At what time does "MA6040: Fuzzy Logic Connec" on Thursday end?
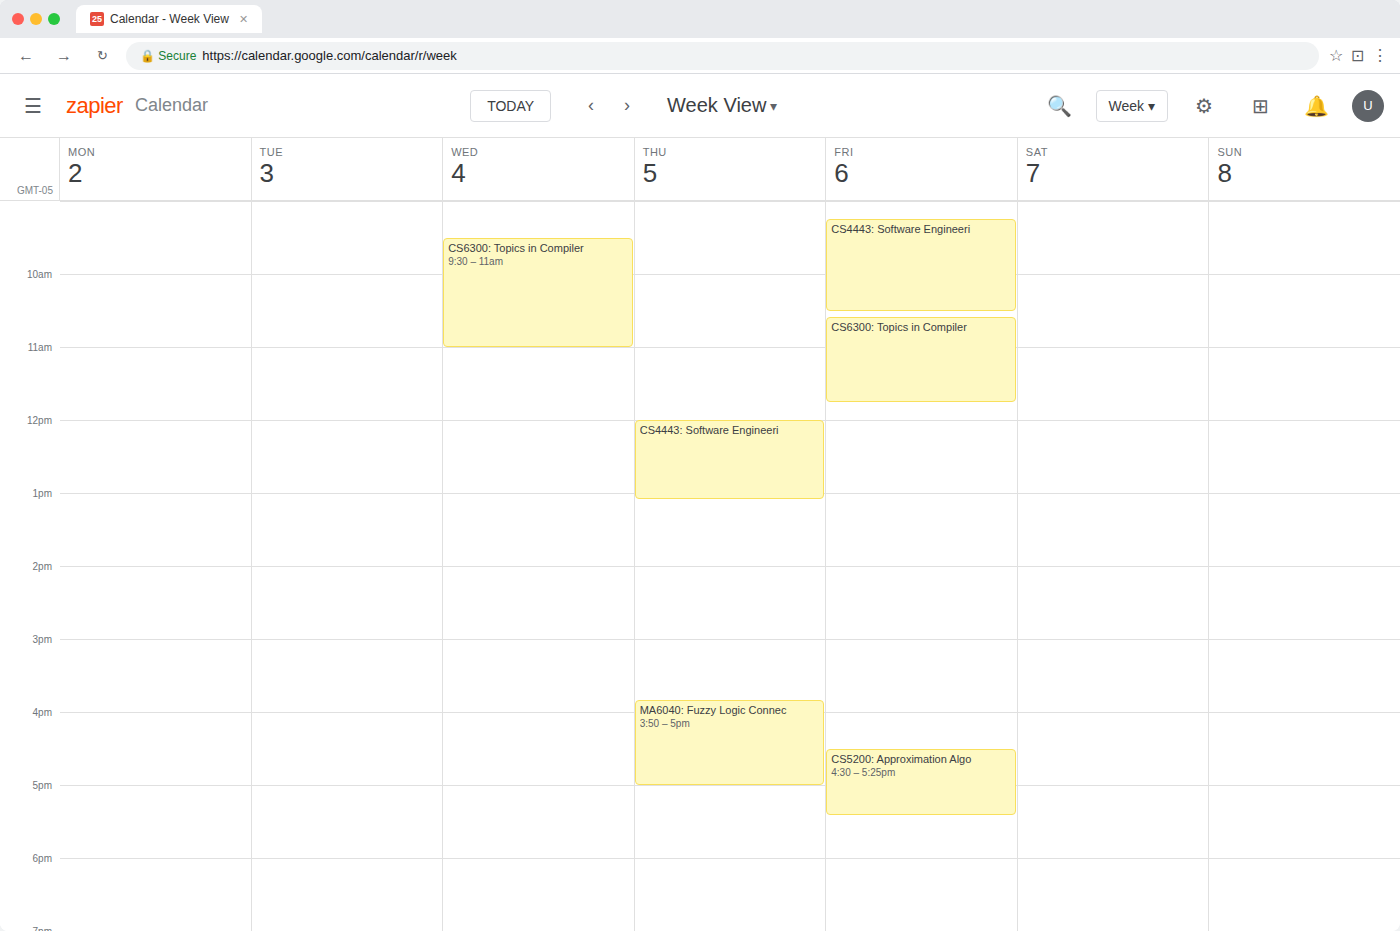
5:00 PM